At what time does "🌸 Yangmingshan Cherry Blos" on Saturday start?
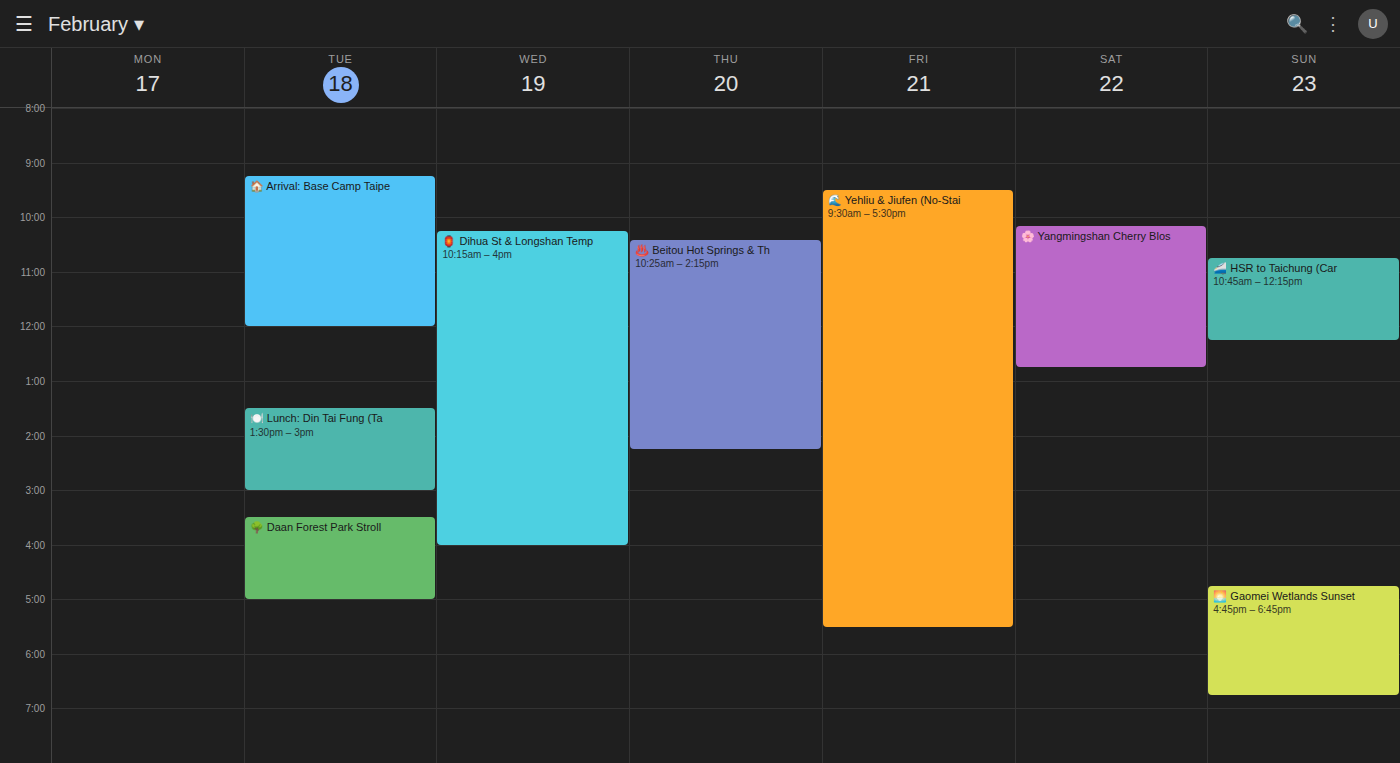
10:10